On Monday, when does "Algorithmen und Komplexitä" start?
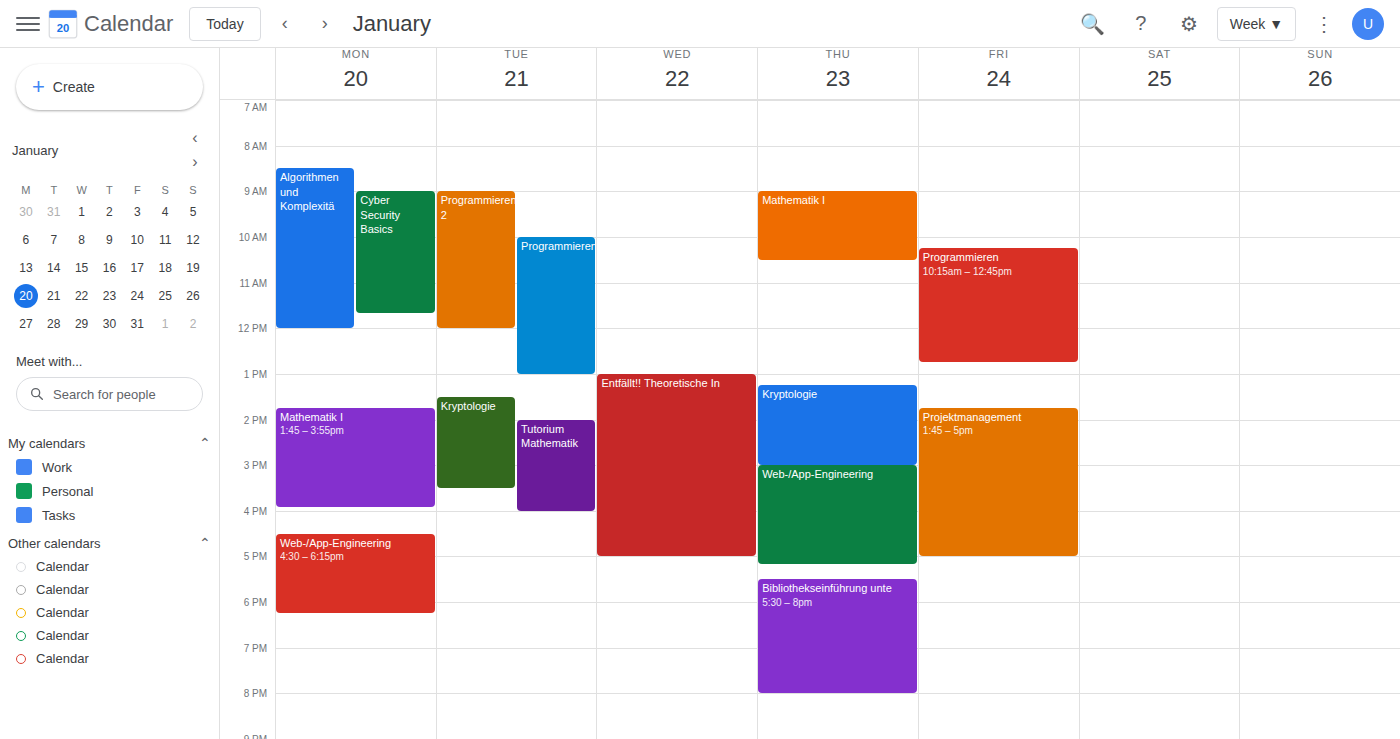
8:30 AM